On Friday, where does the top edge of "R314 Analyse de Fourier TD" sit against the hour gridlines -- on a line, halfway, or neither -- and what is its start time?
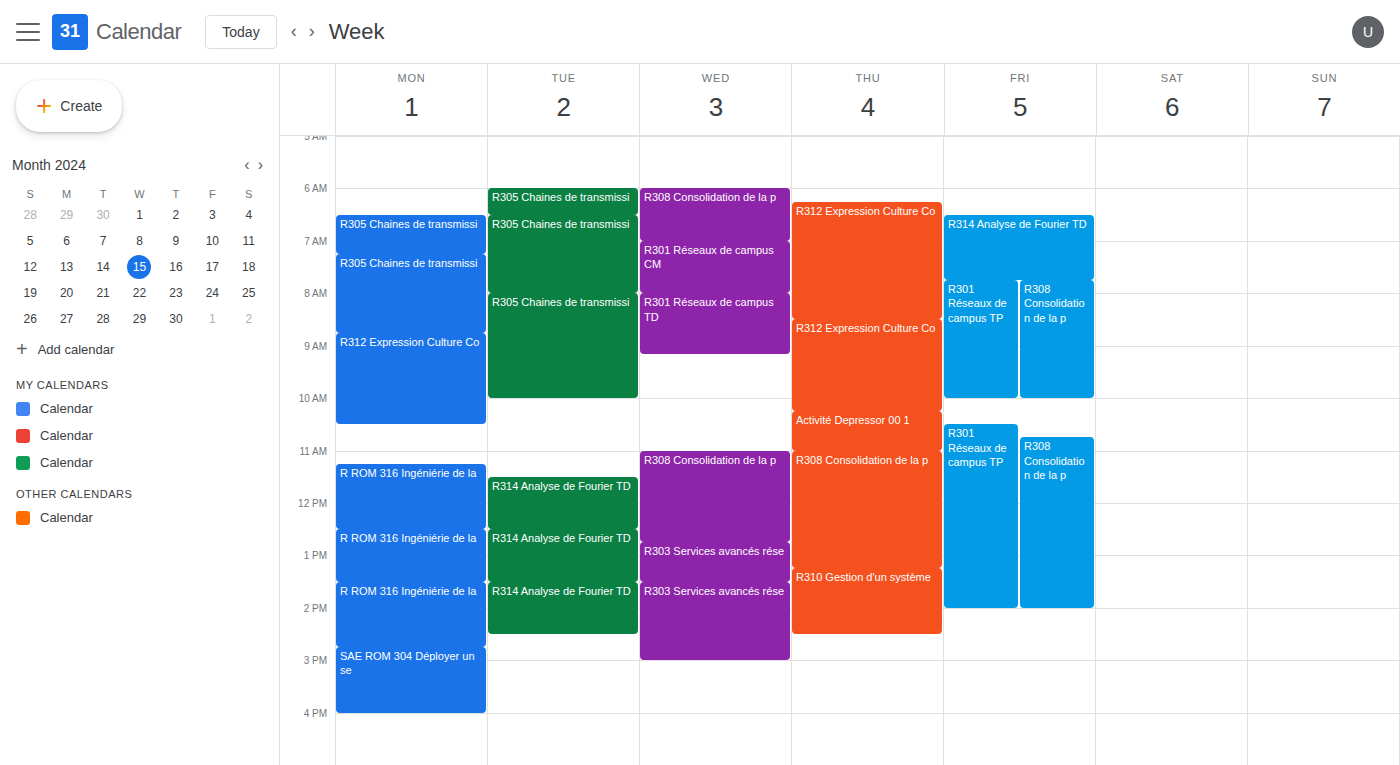
06:30 -- halfway between the 06:00 and 07:00 lines.